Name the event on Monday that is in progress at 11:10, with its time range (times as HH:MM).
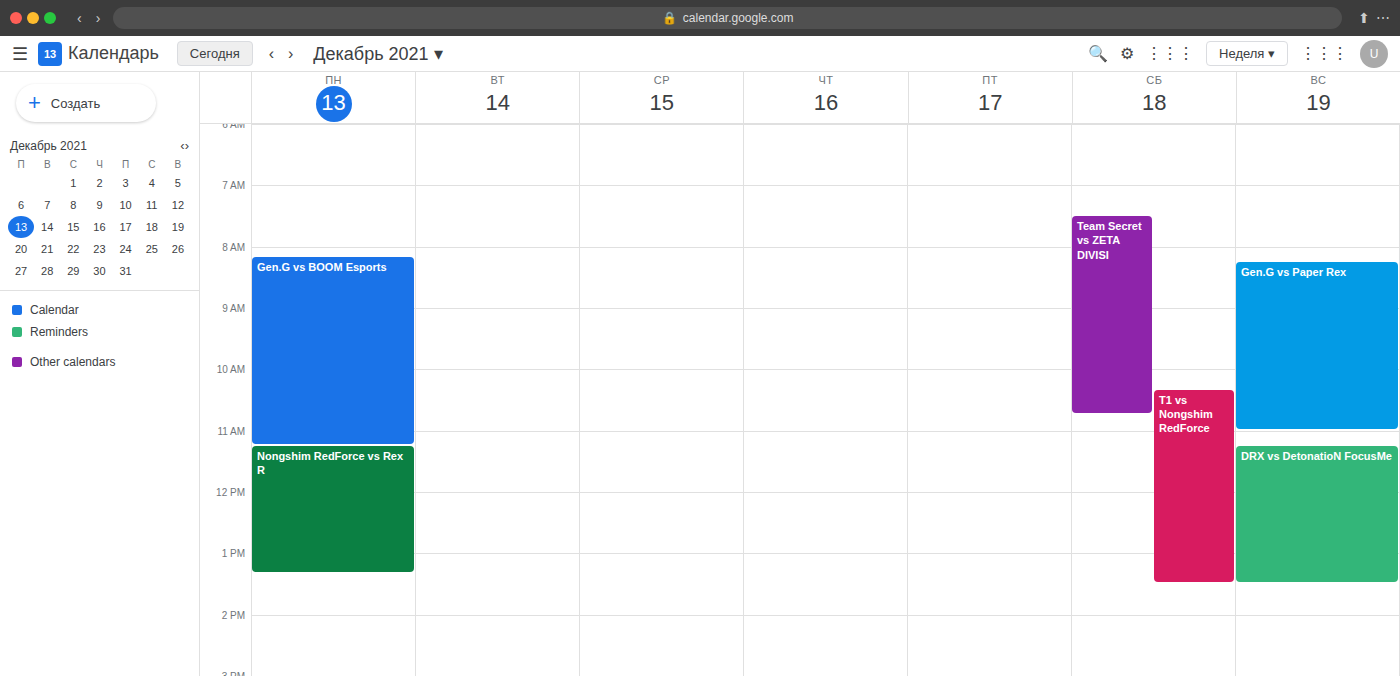
"Gen.G vs BOOM Esports", 08:10 to 11:15